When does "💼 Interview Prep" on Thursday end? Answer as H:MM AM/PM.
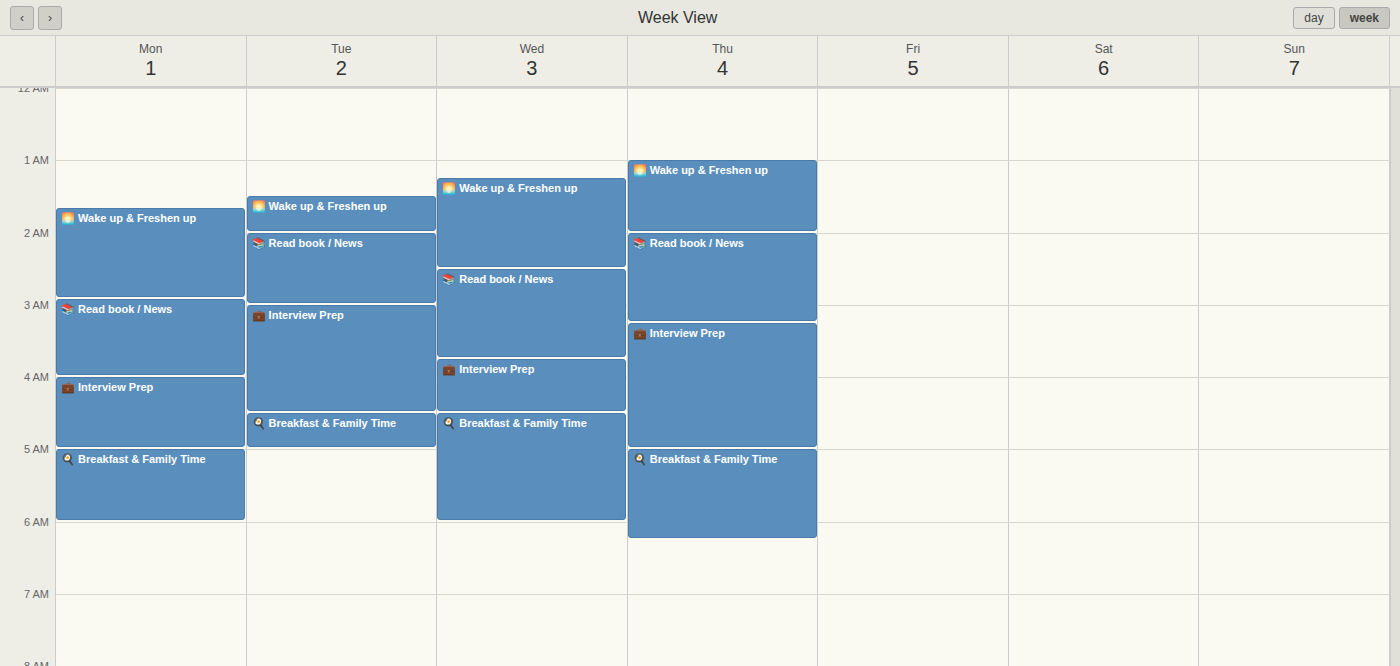
5:00 AM